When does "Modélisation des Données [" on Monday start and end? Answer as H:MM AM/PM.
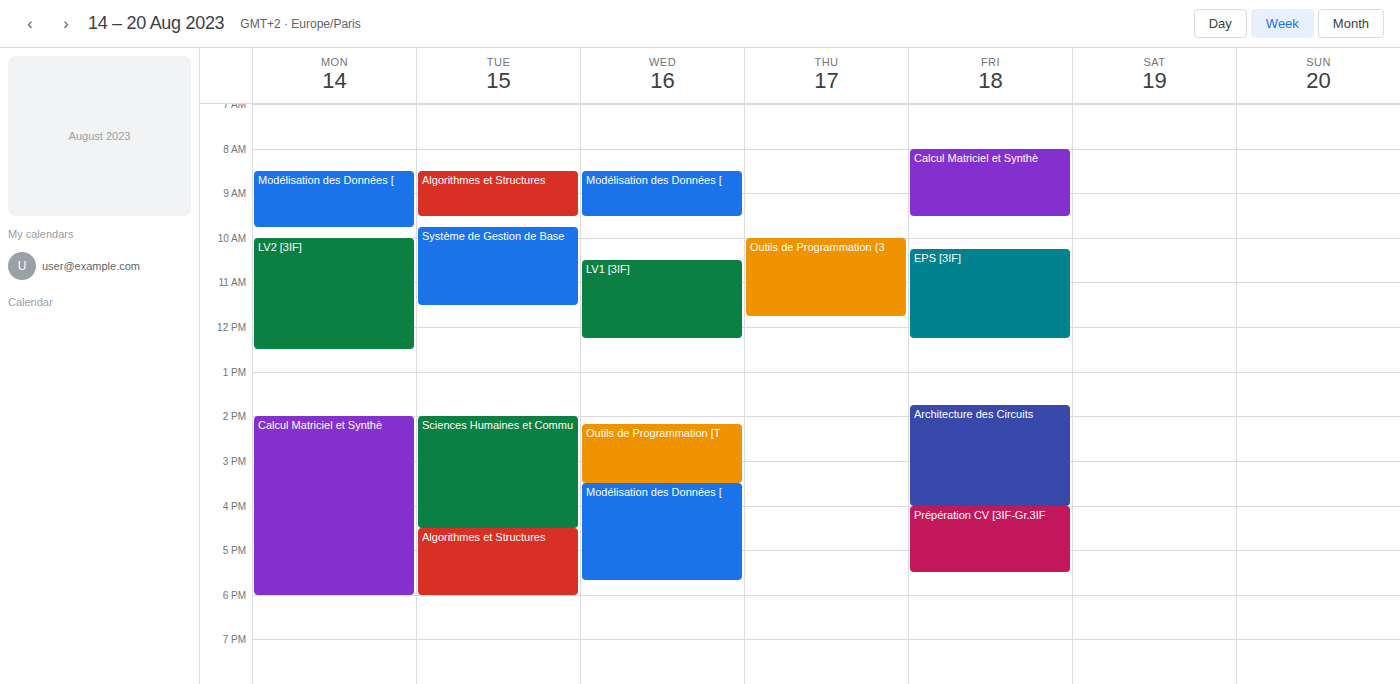
8:30 AM to 9:45 AM